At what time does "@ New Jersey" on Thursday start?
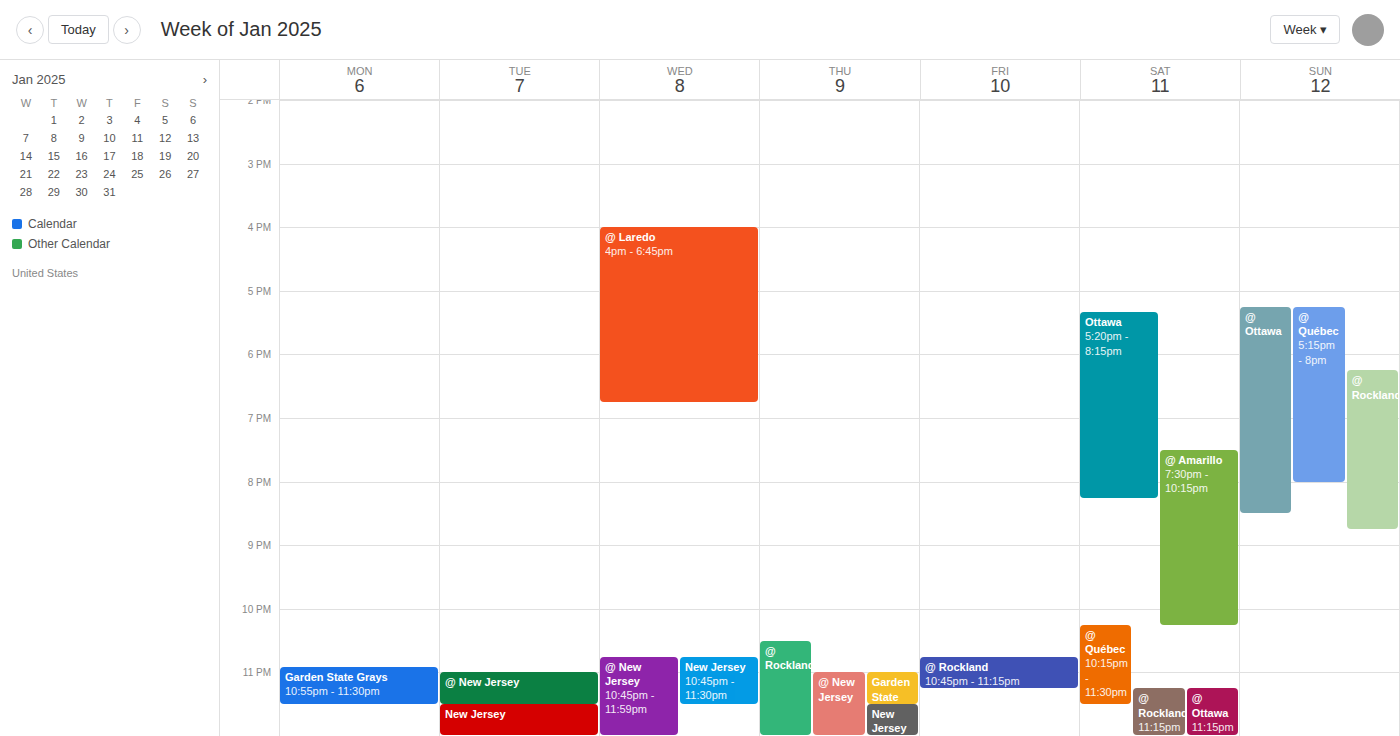
23:00